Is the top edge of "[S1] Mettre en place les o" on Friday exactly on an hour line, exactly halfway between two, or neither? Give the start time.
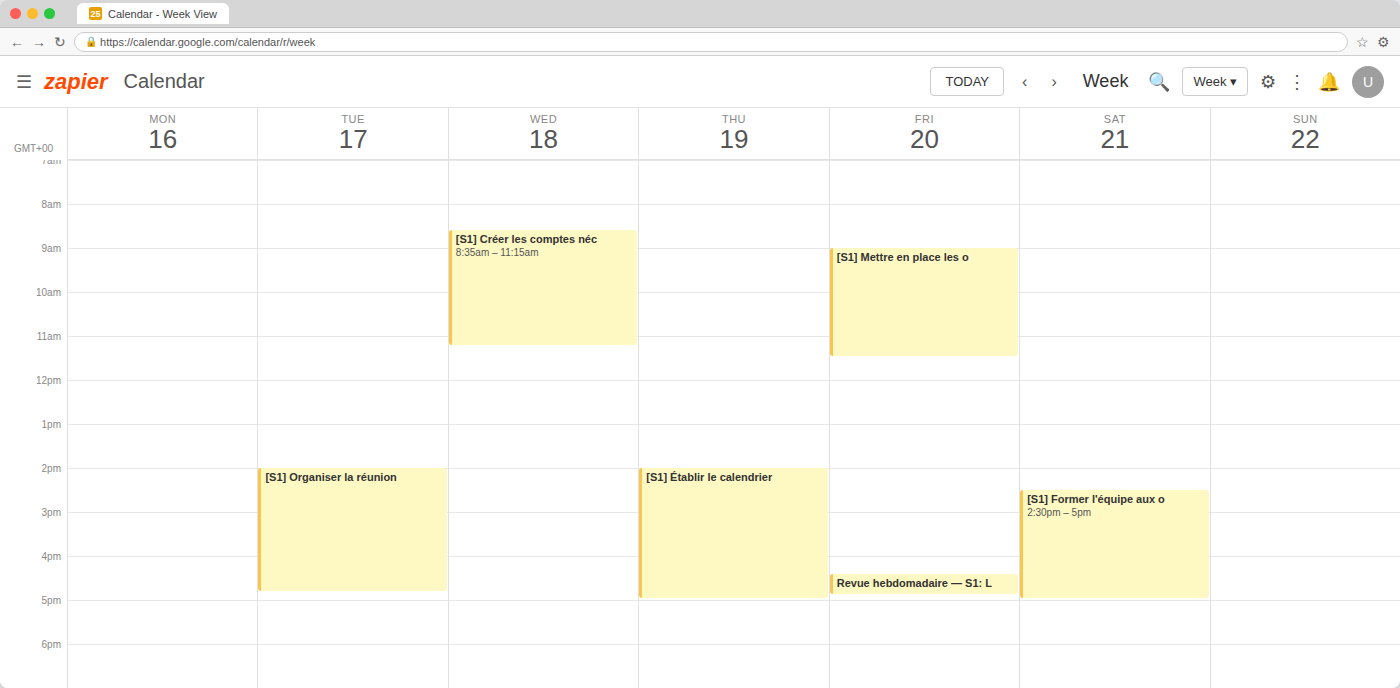
9:00 AM -- exactly on the 9 AM line.